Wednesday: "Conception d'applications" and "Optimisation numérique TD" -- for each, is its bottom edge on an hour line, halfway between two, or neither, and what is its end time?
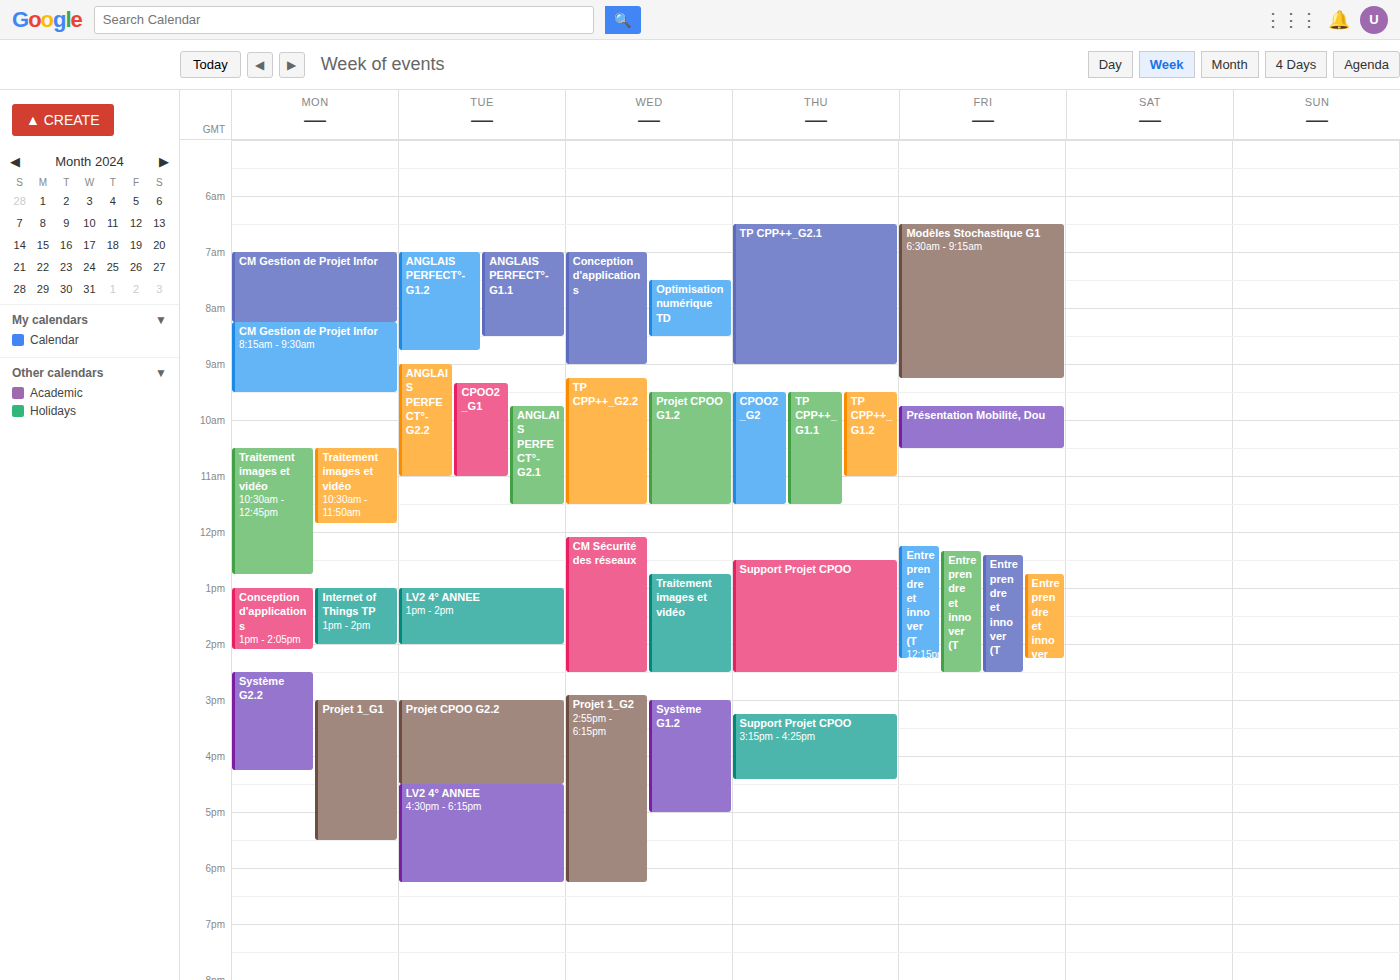
"Conception d'applications": 9:00 AM, exactly on the 9 AM line. "Optimisation numérique TD": 8:30 AM, halfway between the 8 AM and 9 AM lines.